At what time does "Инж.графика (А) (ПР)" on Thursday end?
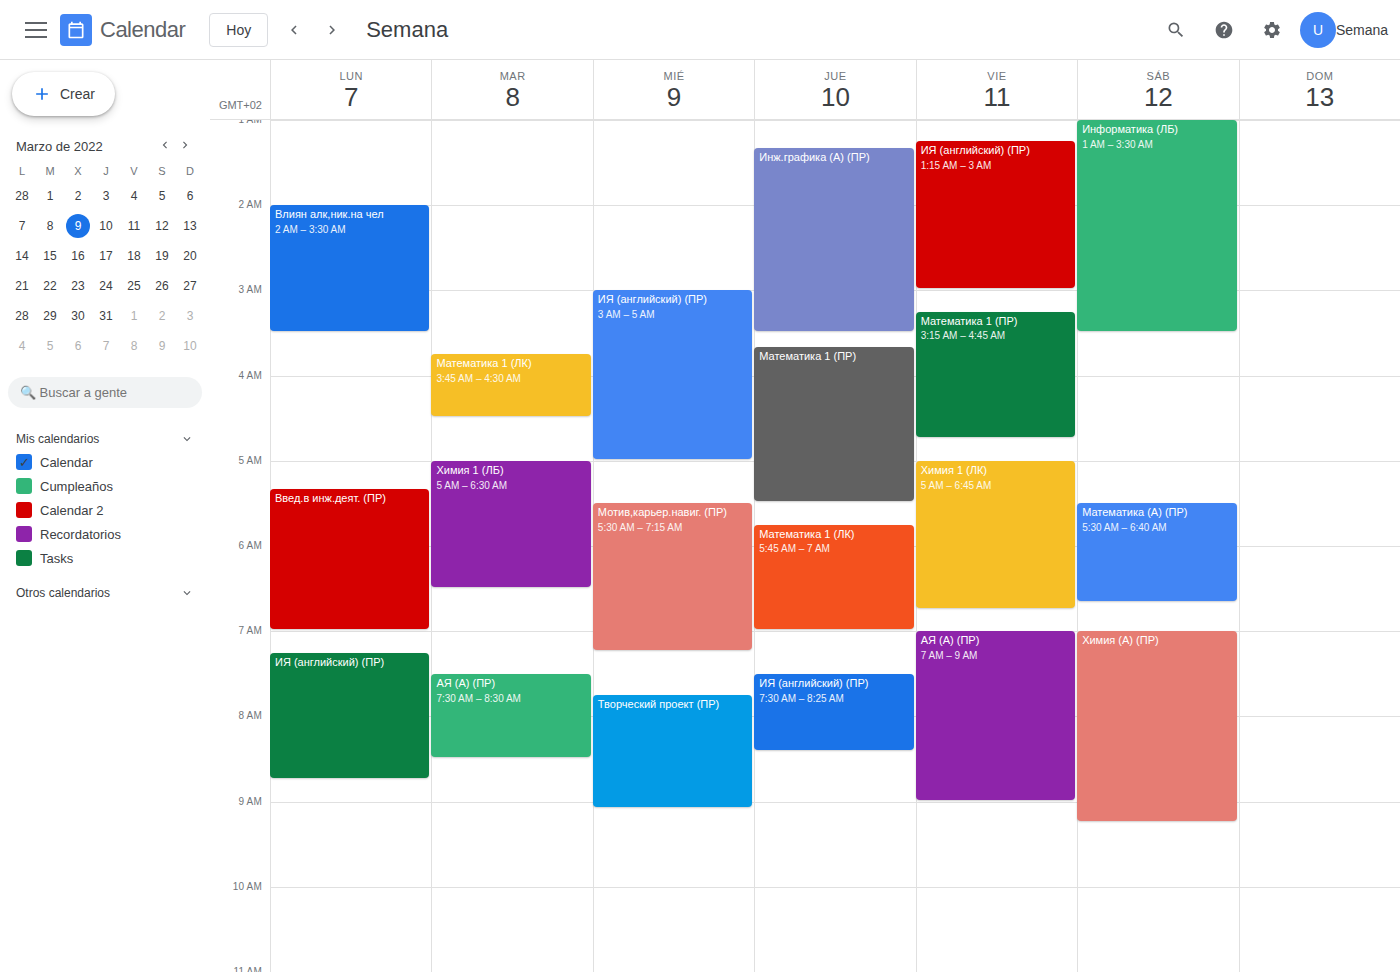
3:30 AM